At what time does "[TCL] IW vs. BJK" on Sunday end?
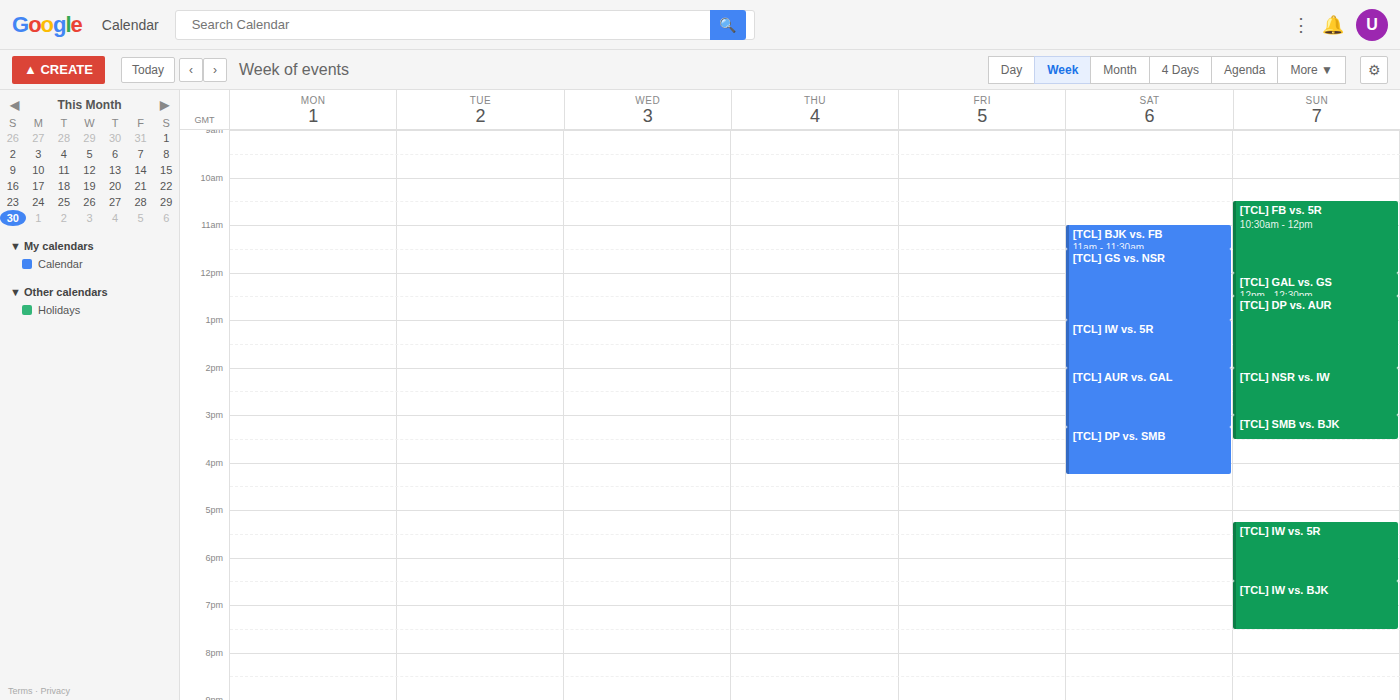
7:30 PM